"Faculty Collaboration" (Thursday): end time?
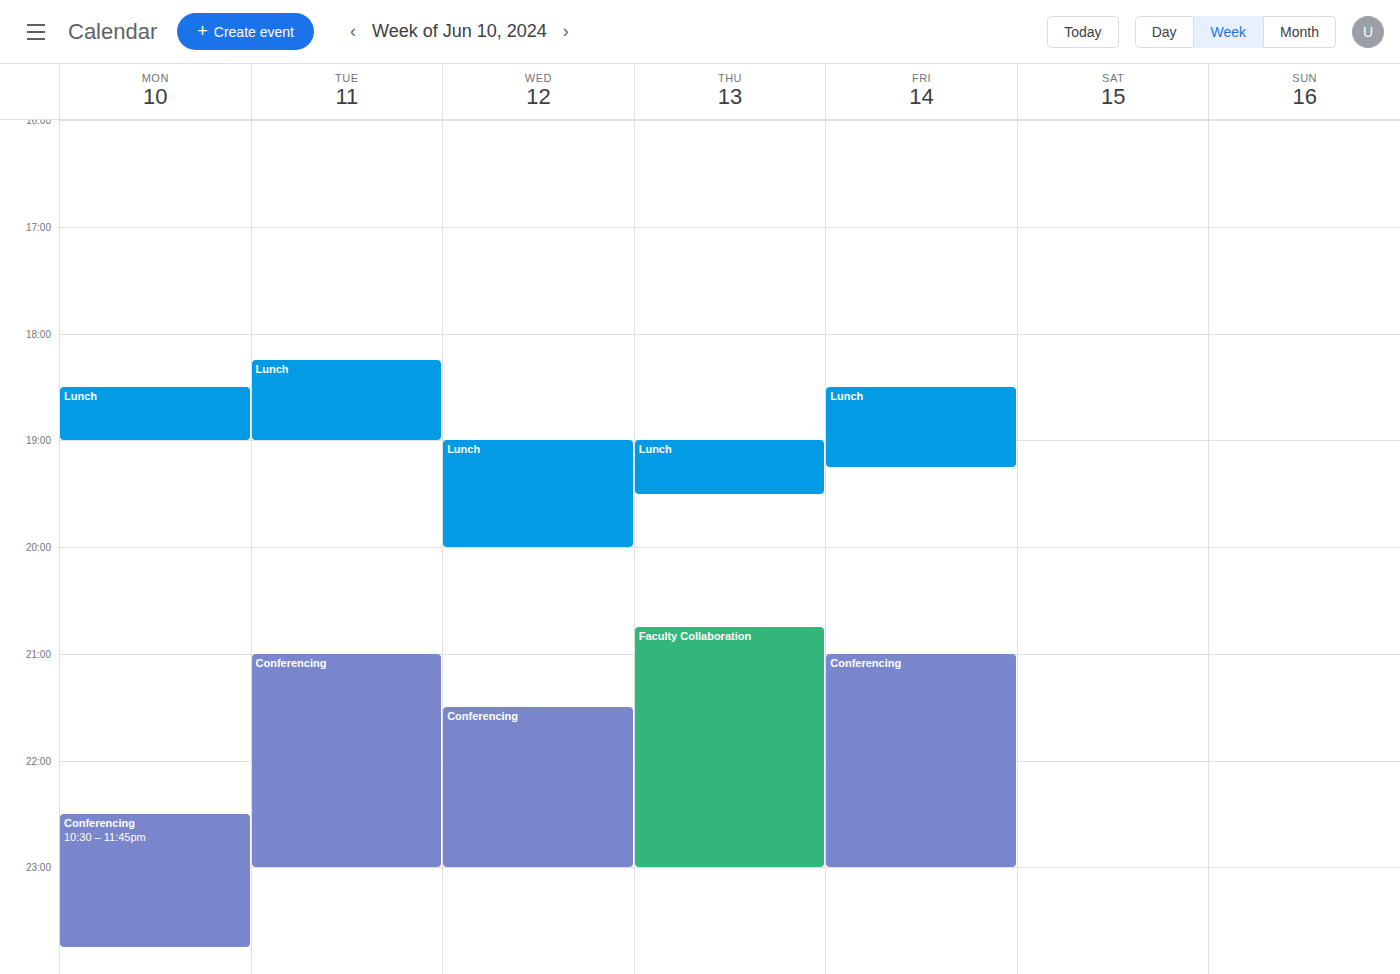
11:00 PM